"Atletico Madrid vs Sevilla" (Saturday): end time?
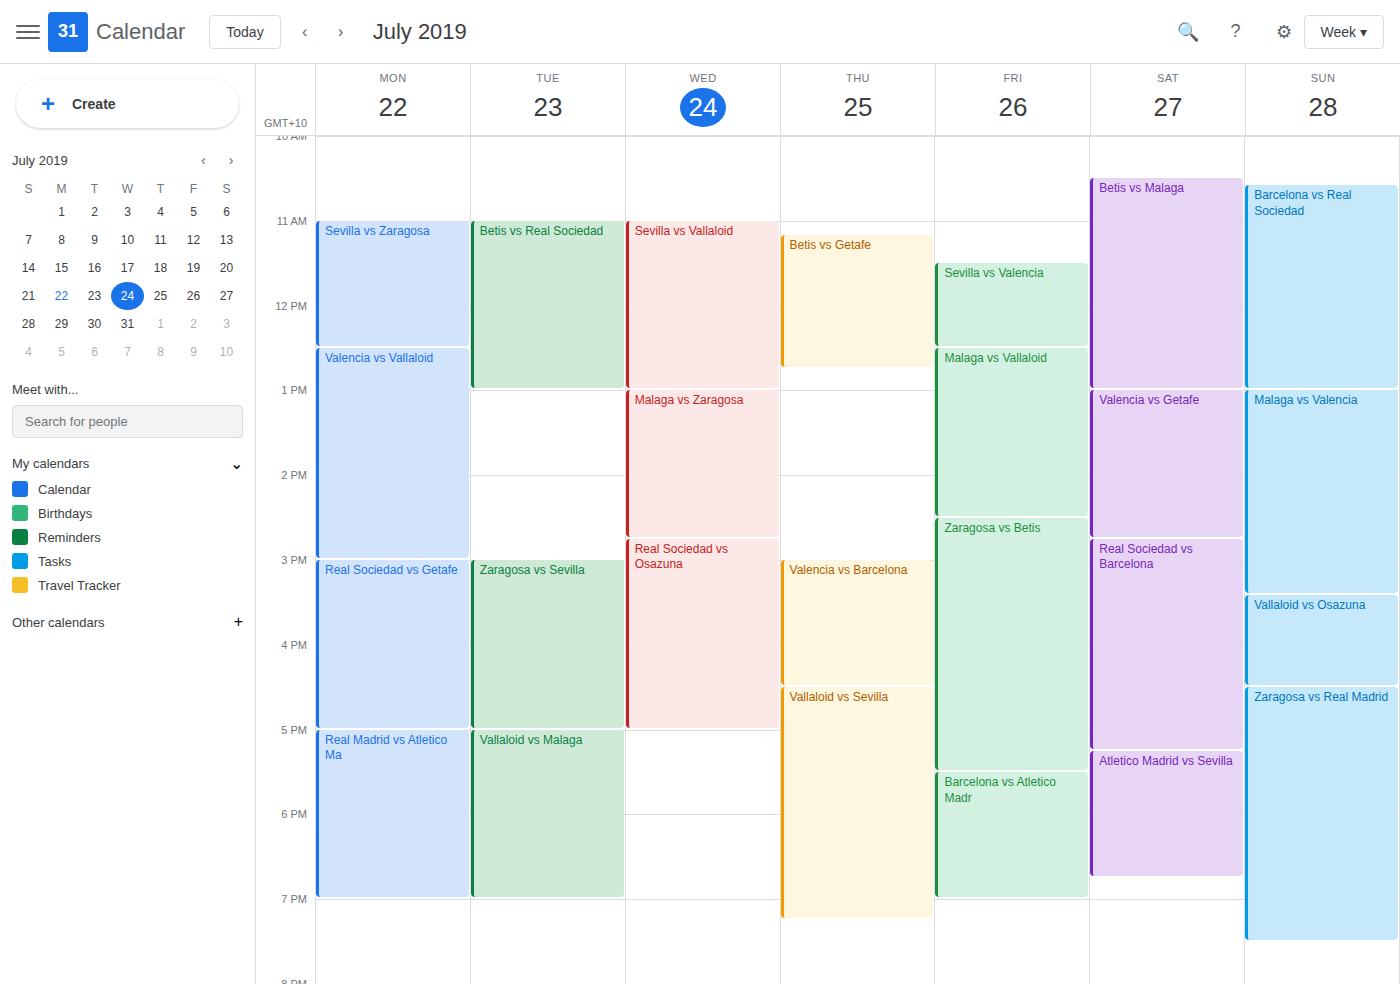
18:45